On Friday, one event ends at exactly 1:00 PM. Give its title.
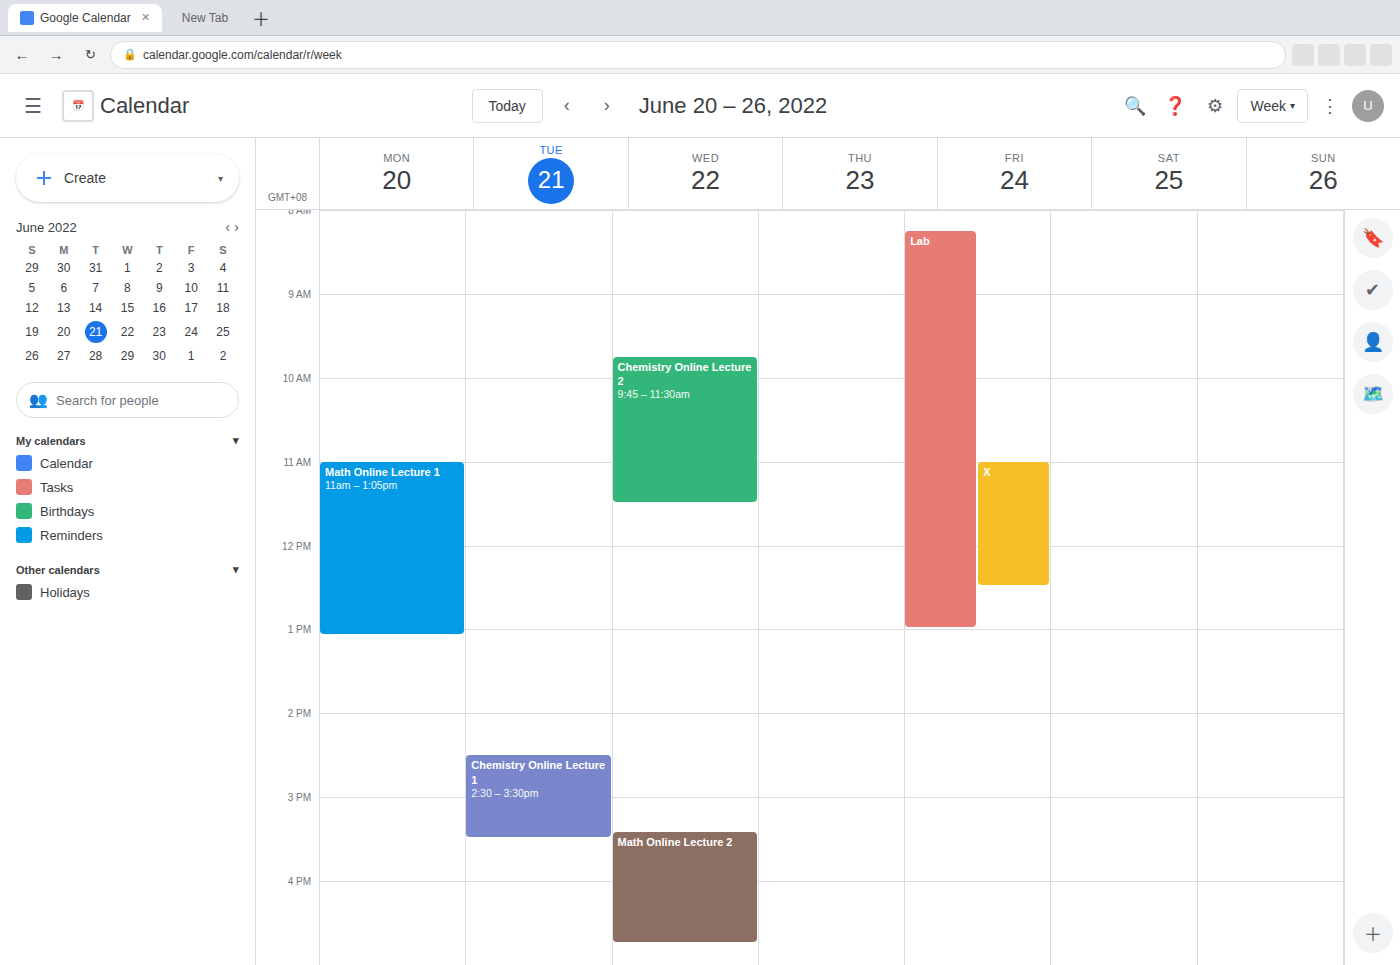
"Lab"